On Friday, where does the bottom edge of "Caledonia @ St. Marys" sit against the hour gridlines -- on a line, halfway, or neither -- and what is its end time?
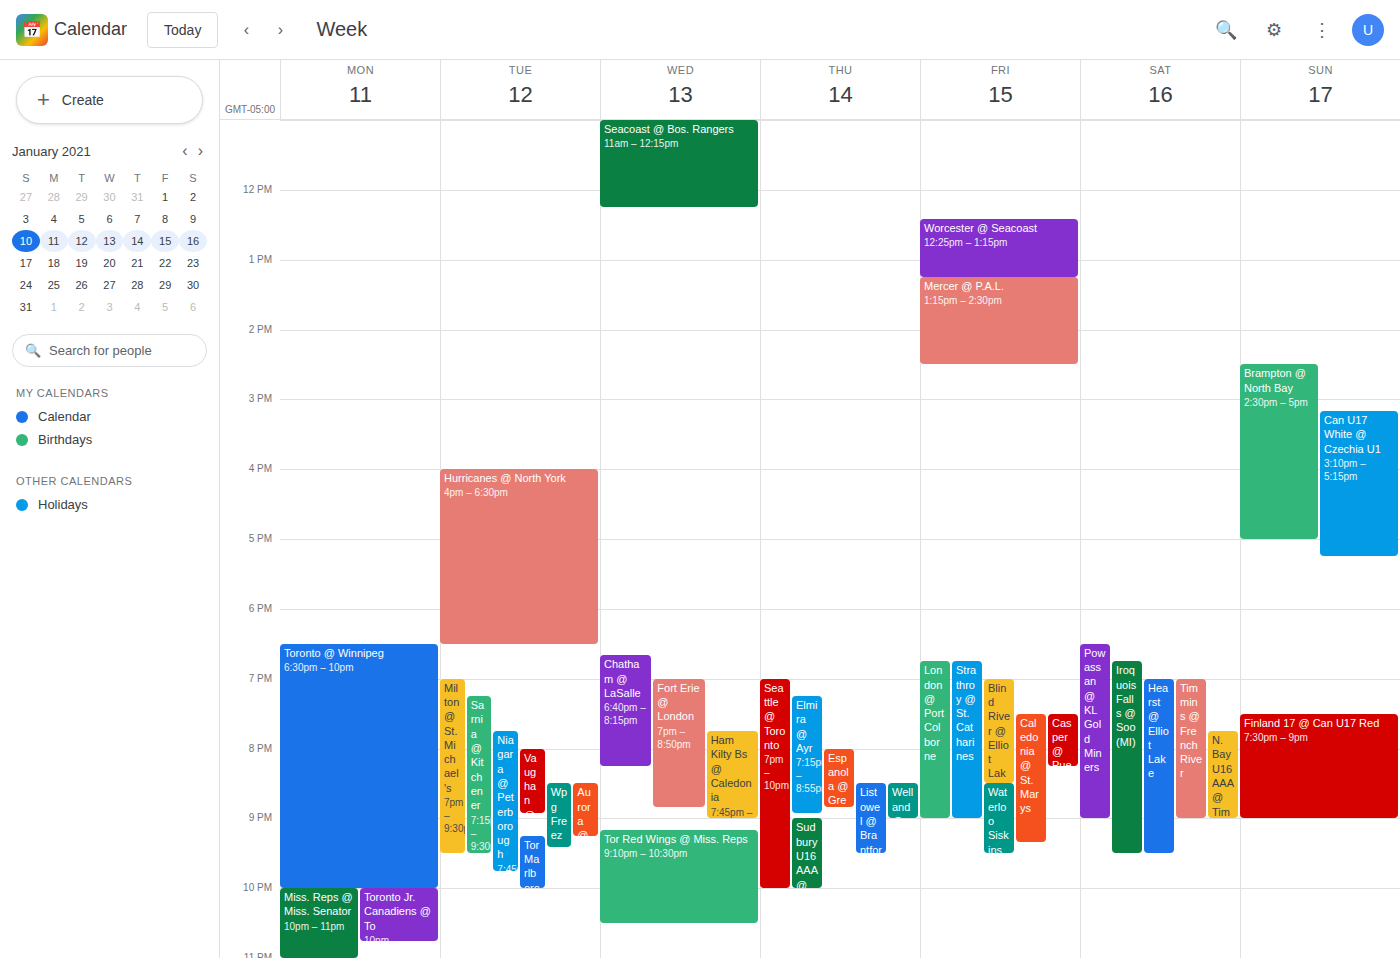
21:20 -- neither: 20 minutes below the 21:00 line and 40 minutes above the 22:00 line.